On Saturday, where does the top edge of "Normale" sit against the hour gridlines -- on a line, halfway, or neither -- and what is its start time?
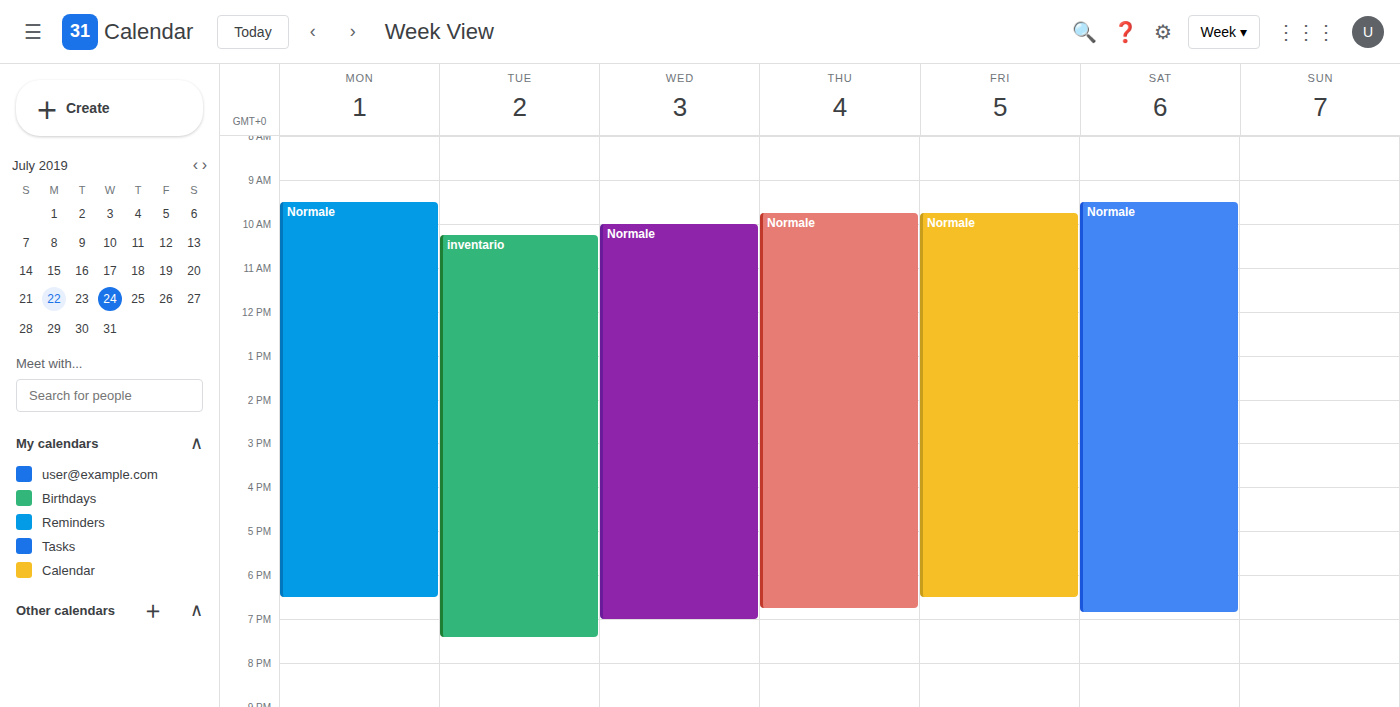
9:30 AM -- halfway between the 9 AM and 10 AM lines.